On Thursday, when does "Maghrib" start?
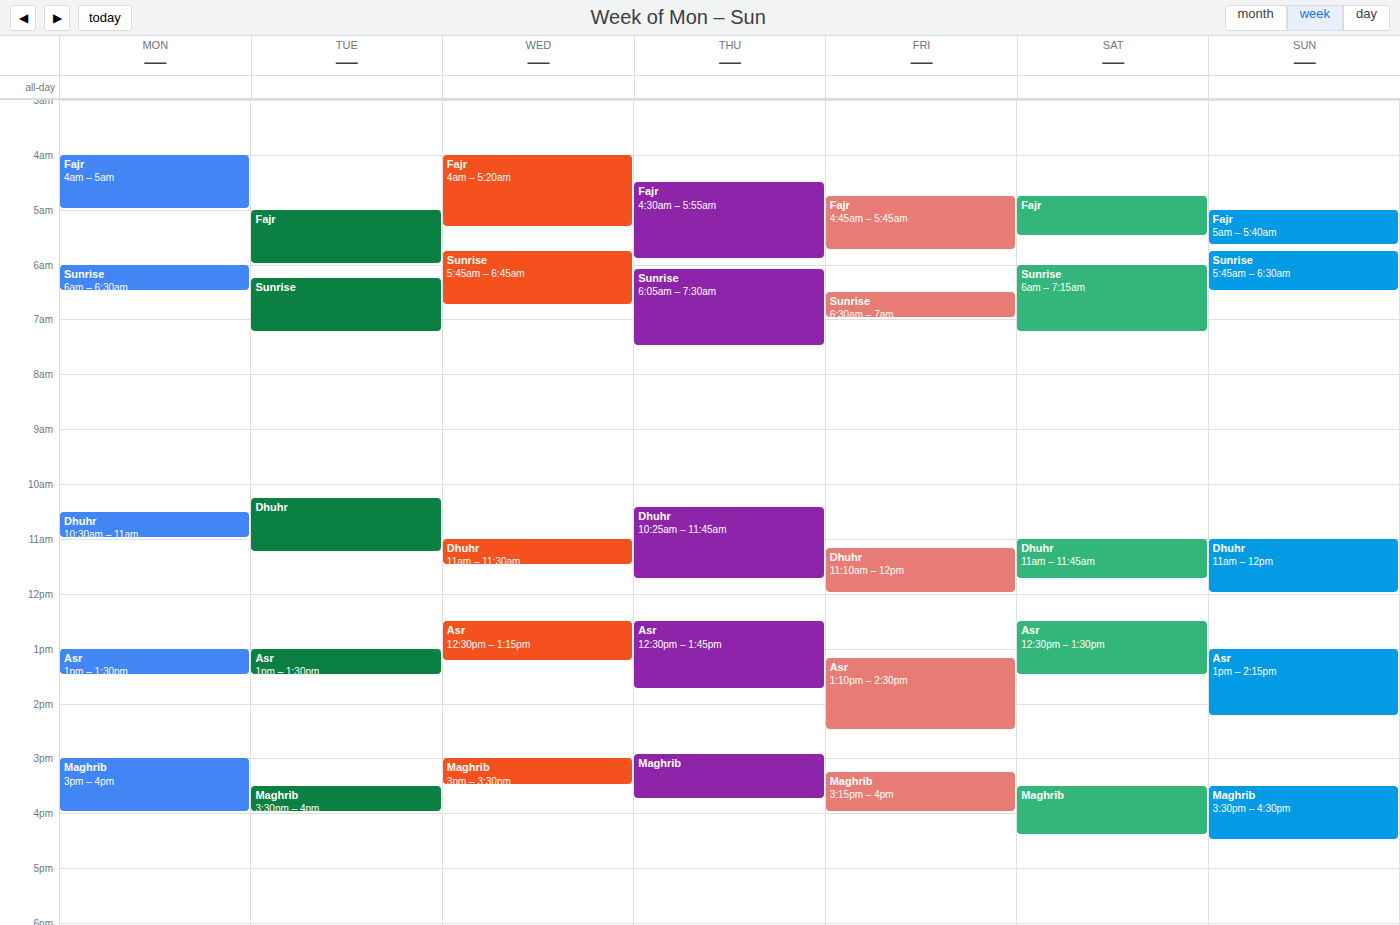
2:55 PM